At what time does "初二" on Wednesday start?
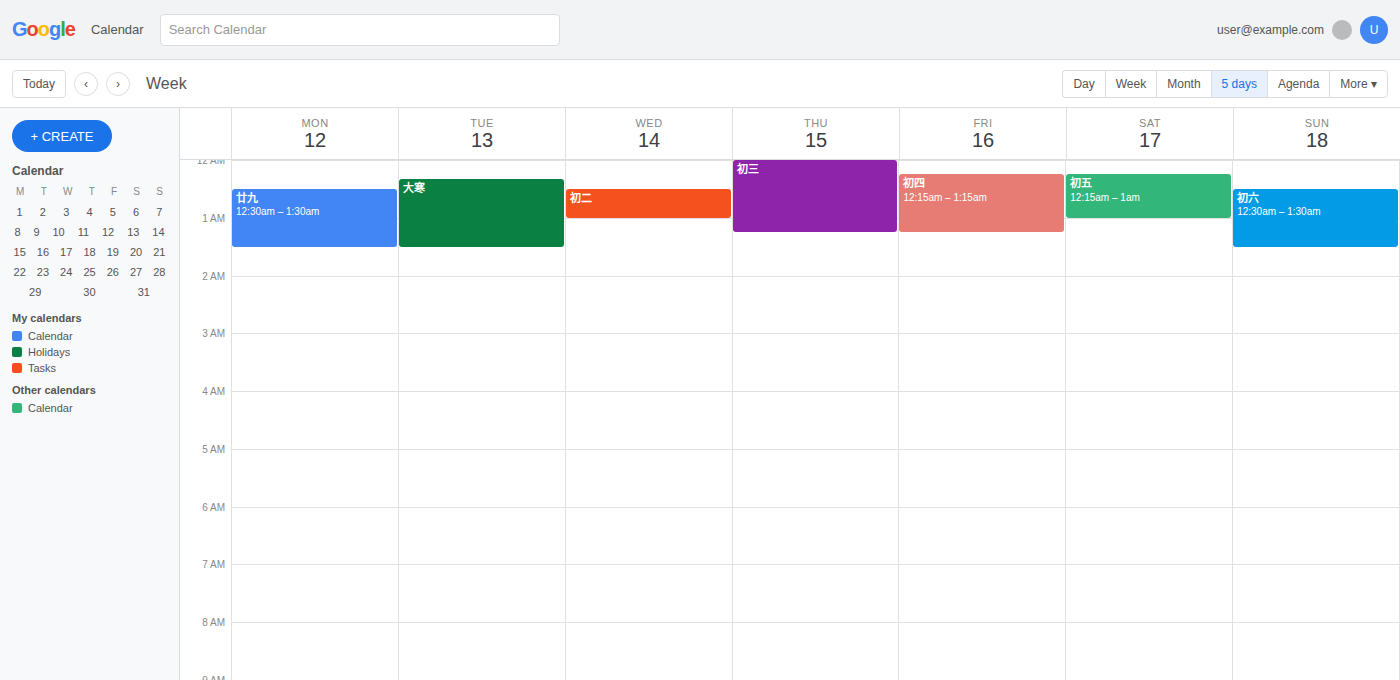
12:30 AM